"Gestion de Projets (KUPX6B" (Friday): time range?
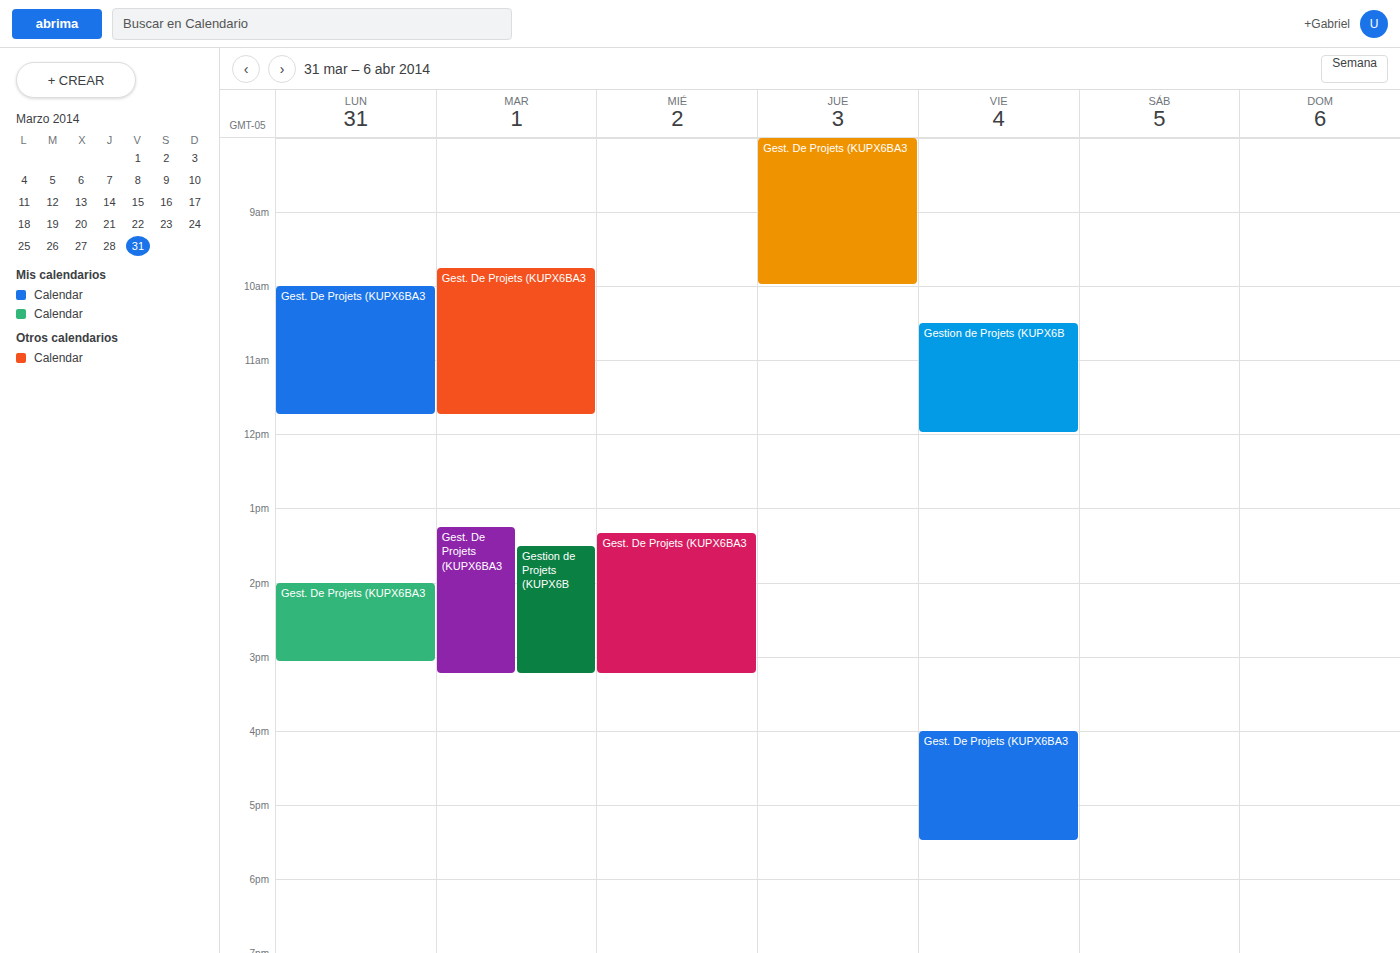
10:30 AM to 12:00 PM